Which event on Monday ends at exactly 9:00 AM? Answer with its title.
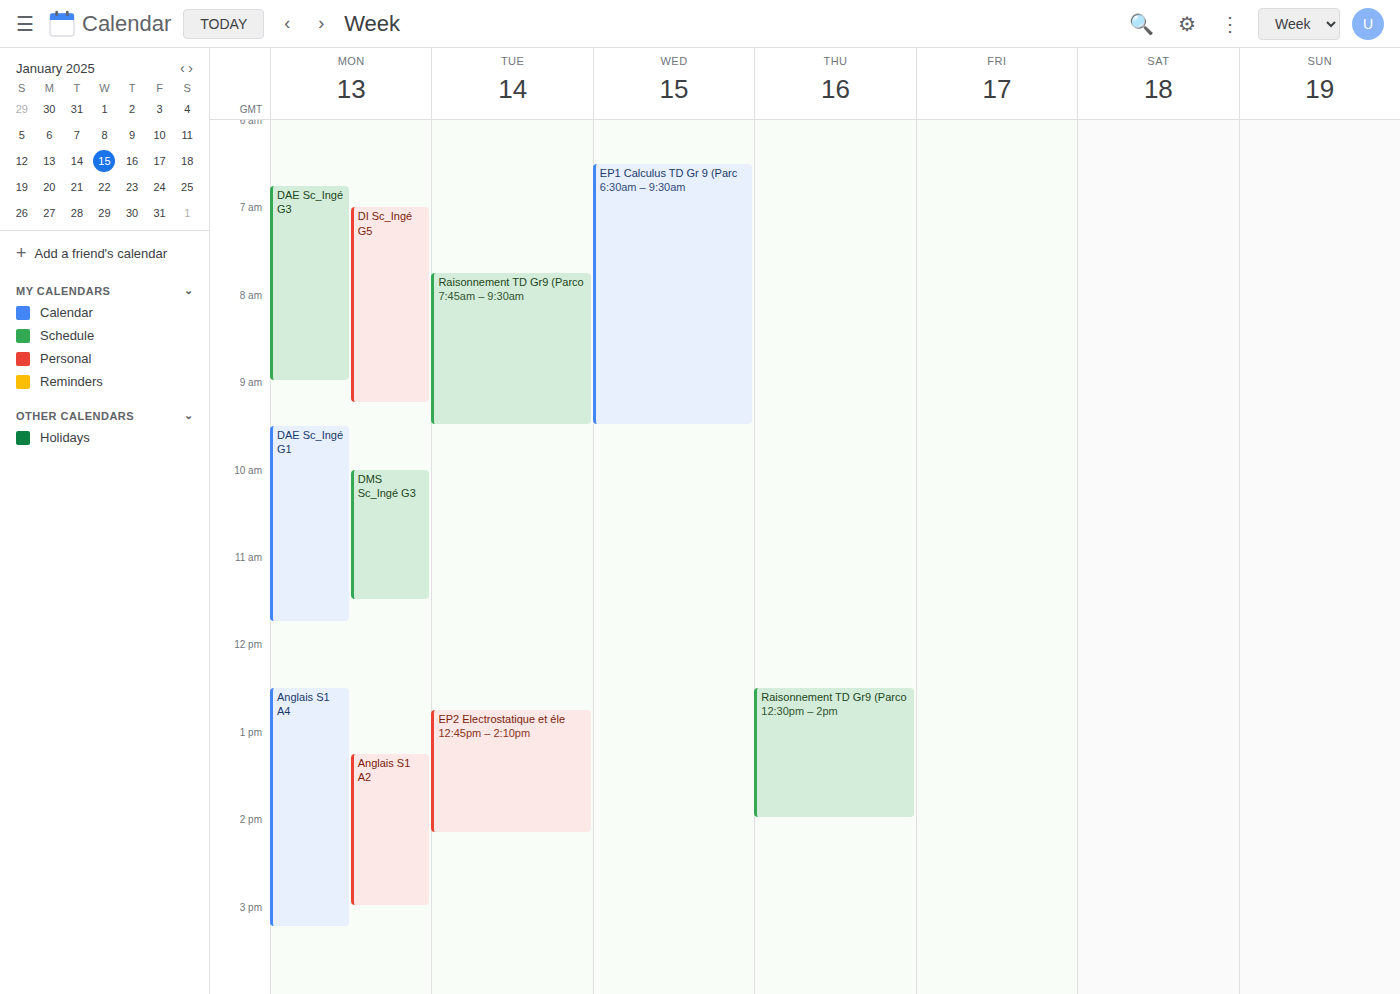
"DAE Sc_Ingé G3"